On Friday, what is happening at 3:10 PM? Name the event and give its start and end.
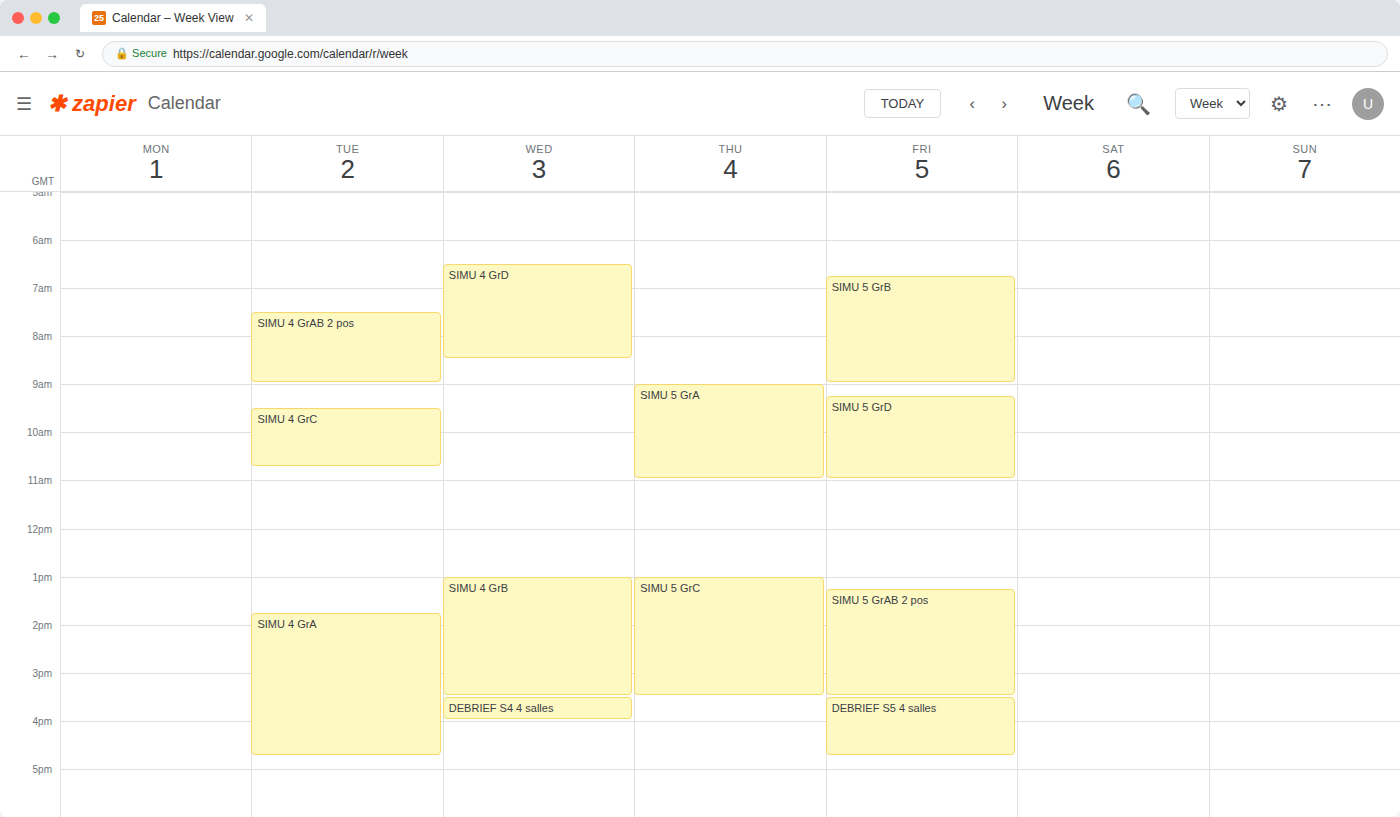
"SIMU 5 GrAB 2 pos", 1:15 PM to 3:30 PM